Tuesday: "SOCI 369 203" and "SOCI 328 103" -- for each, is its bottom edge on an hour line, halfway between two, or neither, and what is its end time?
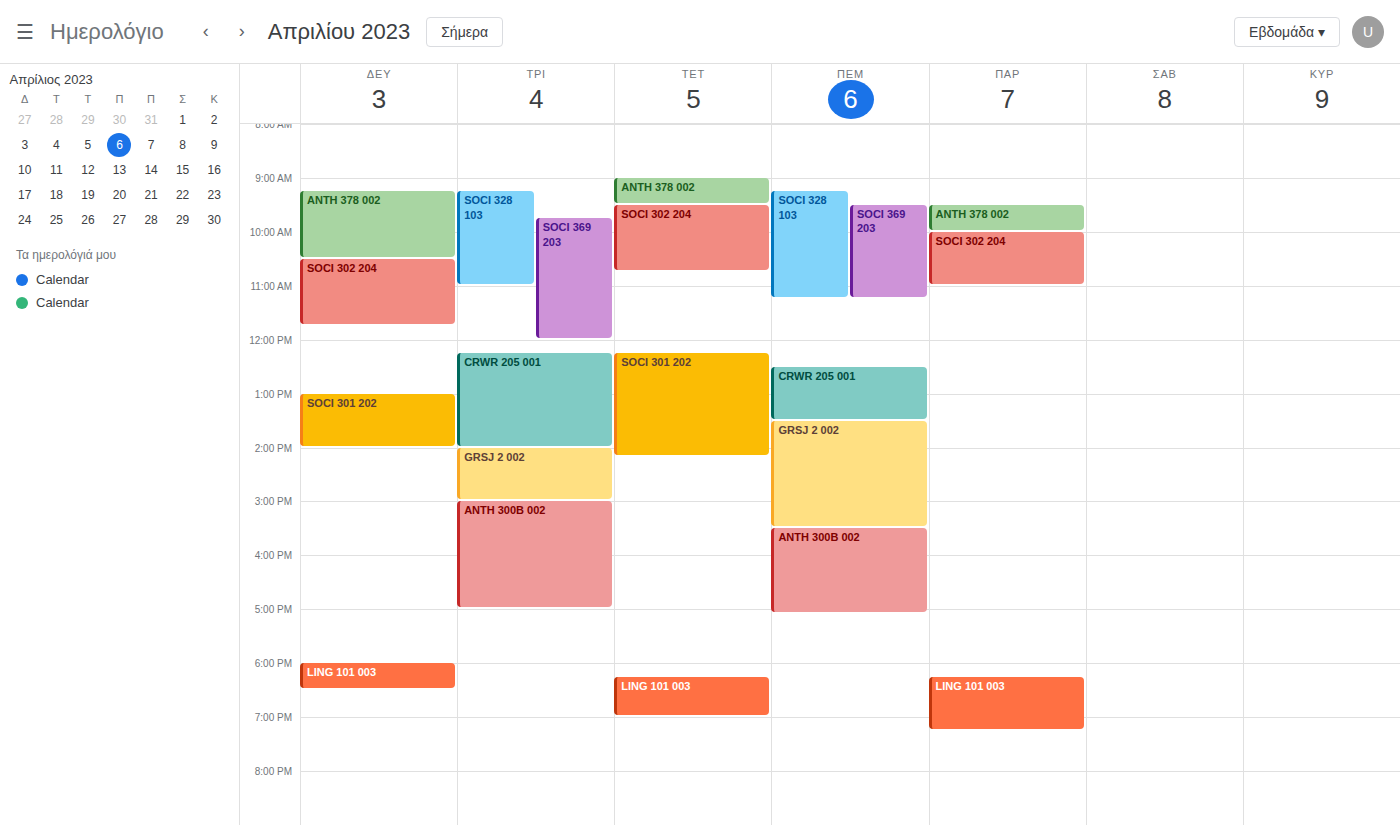
"SOCI 369 203": 12:00 PM, exactly on the 12 PM line. "SOCI 328 103": 11:00 AM, exactly on the 11 AM line.